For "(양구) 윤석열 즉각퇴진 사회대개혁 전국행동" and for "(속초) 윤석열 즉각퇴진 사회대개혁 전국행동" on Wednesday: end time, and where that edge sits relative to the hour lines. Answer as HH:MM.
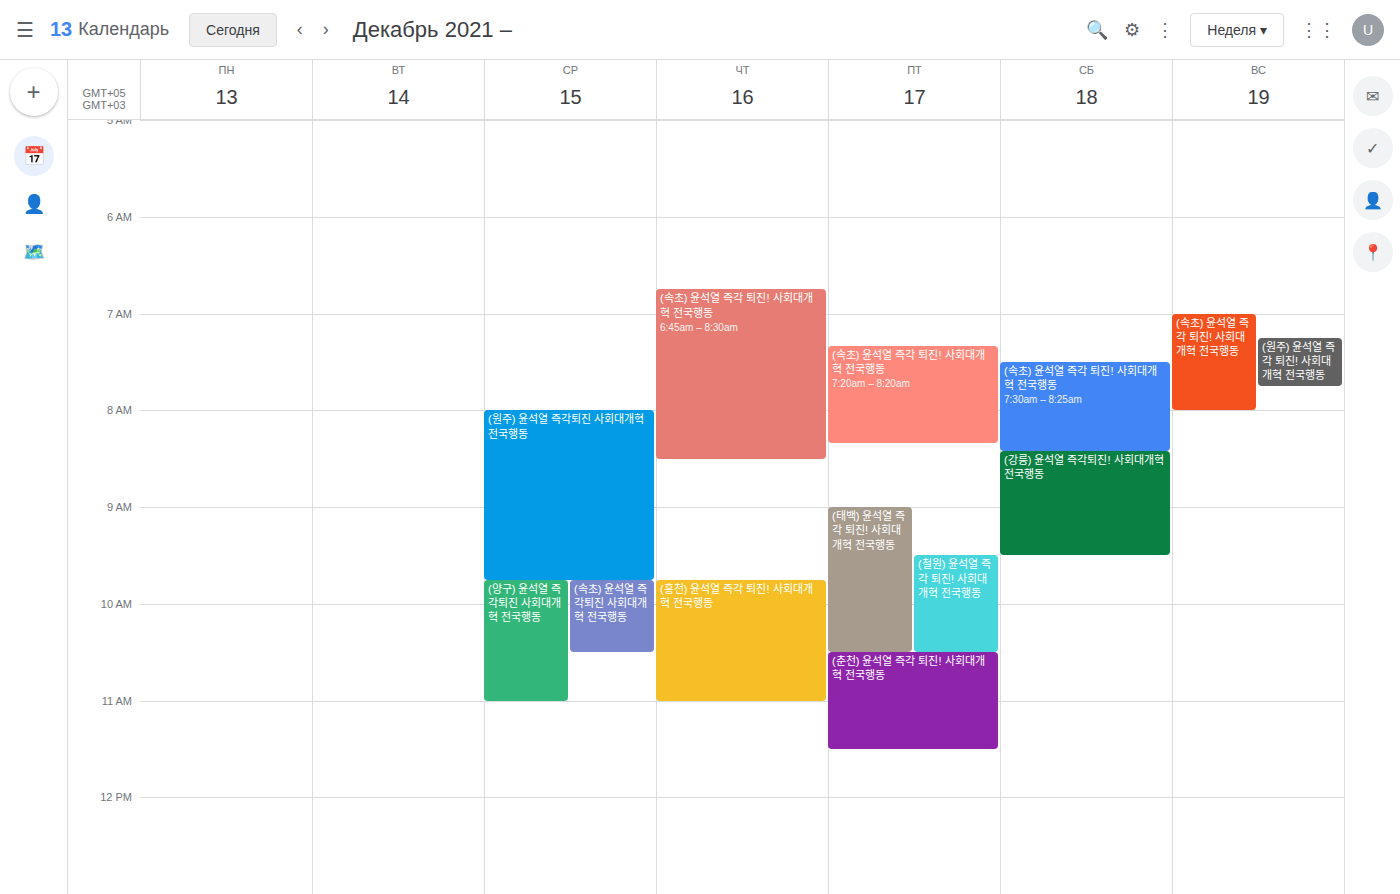
"(양구) 윤석열 즉각퇴진 사회대개혁 전국행동": 11:00, exactly on the 11:00 line. "(속초) 윤석열 즉각퇴진 사회대개혁 전국행동": 10:30, halfway between the 10:00 and 11:00 lines.